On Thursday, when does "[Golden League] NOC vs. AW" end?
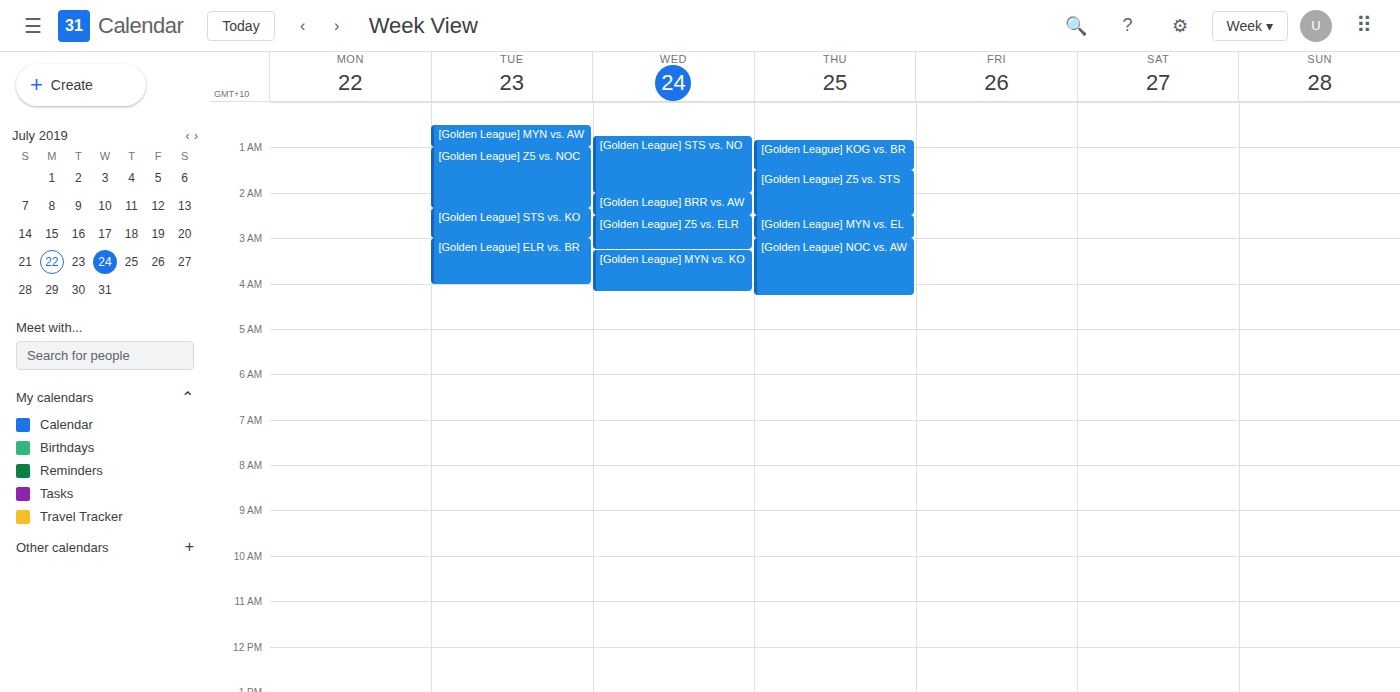
4:15 AM